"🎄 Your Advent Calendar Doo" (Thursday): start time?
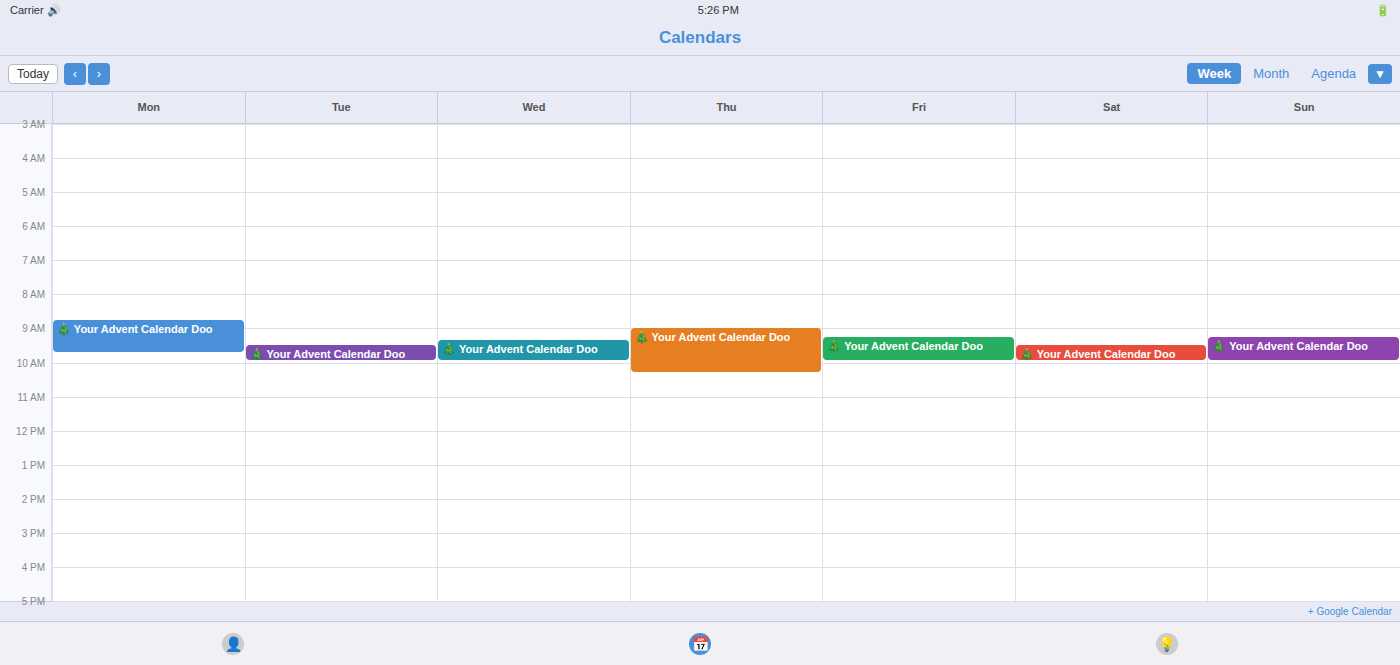
9:00 AM